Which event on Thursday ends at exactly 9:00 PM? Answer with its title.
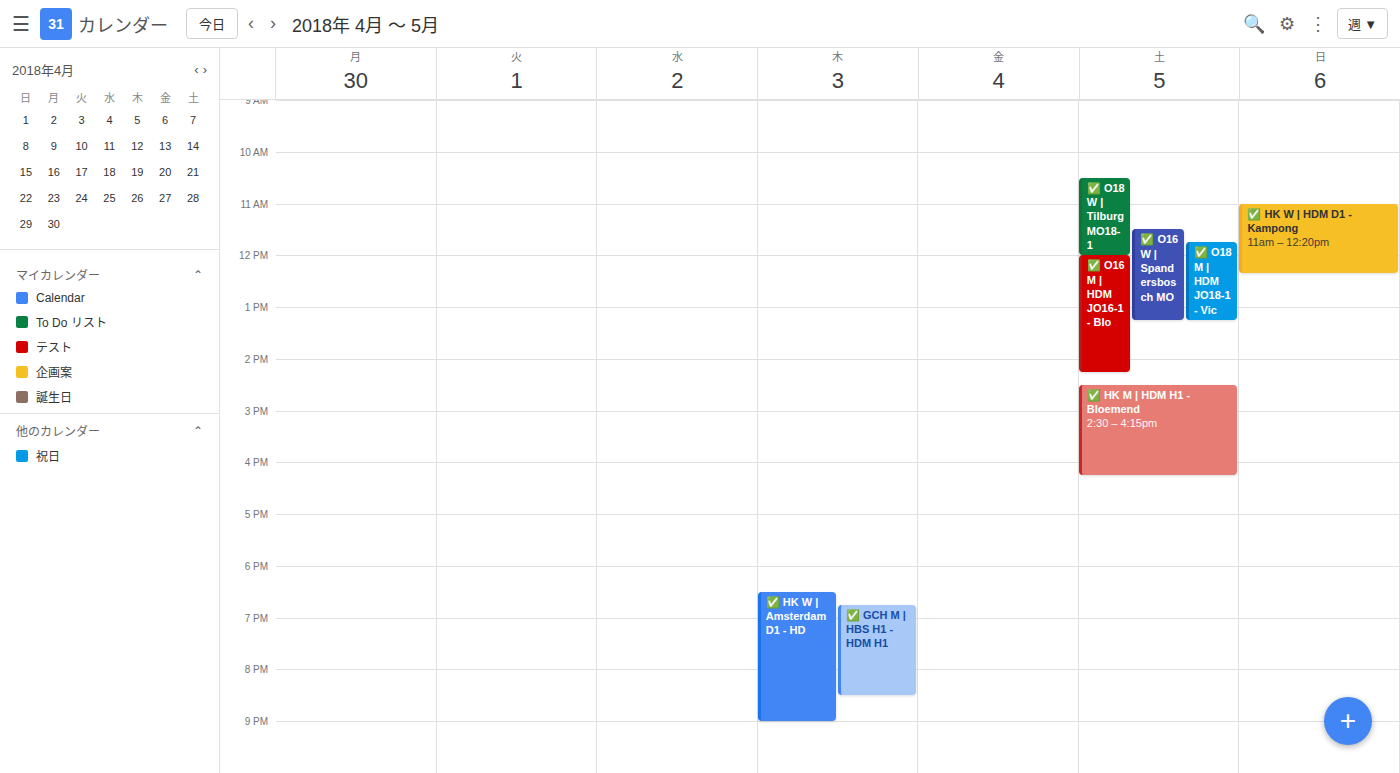
"✅ HK W | Amsterdam D1 - HD"